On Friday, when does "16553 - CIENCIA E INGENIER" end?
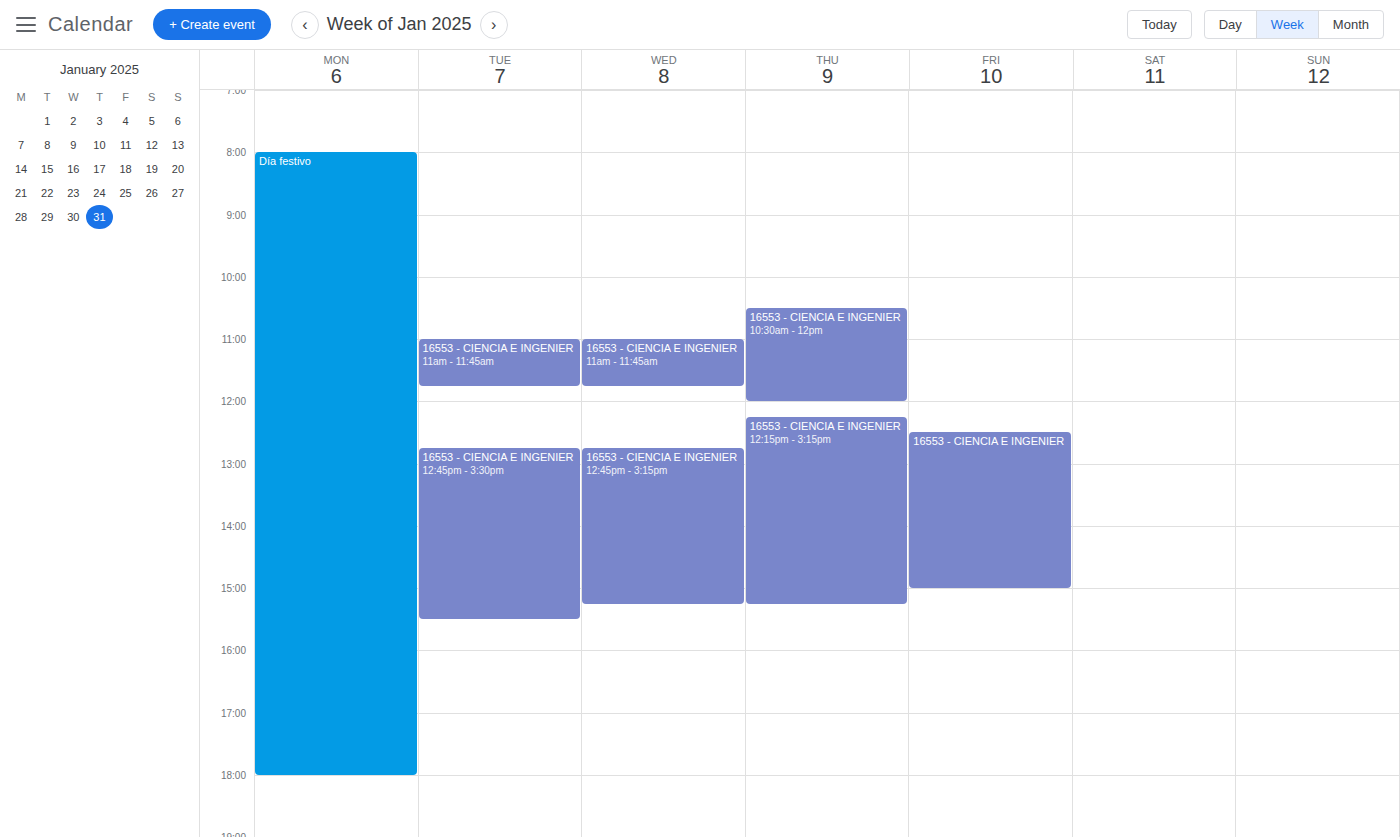
3:00 PM